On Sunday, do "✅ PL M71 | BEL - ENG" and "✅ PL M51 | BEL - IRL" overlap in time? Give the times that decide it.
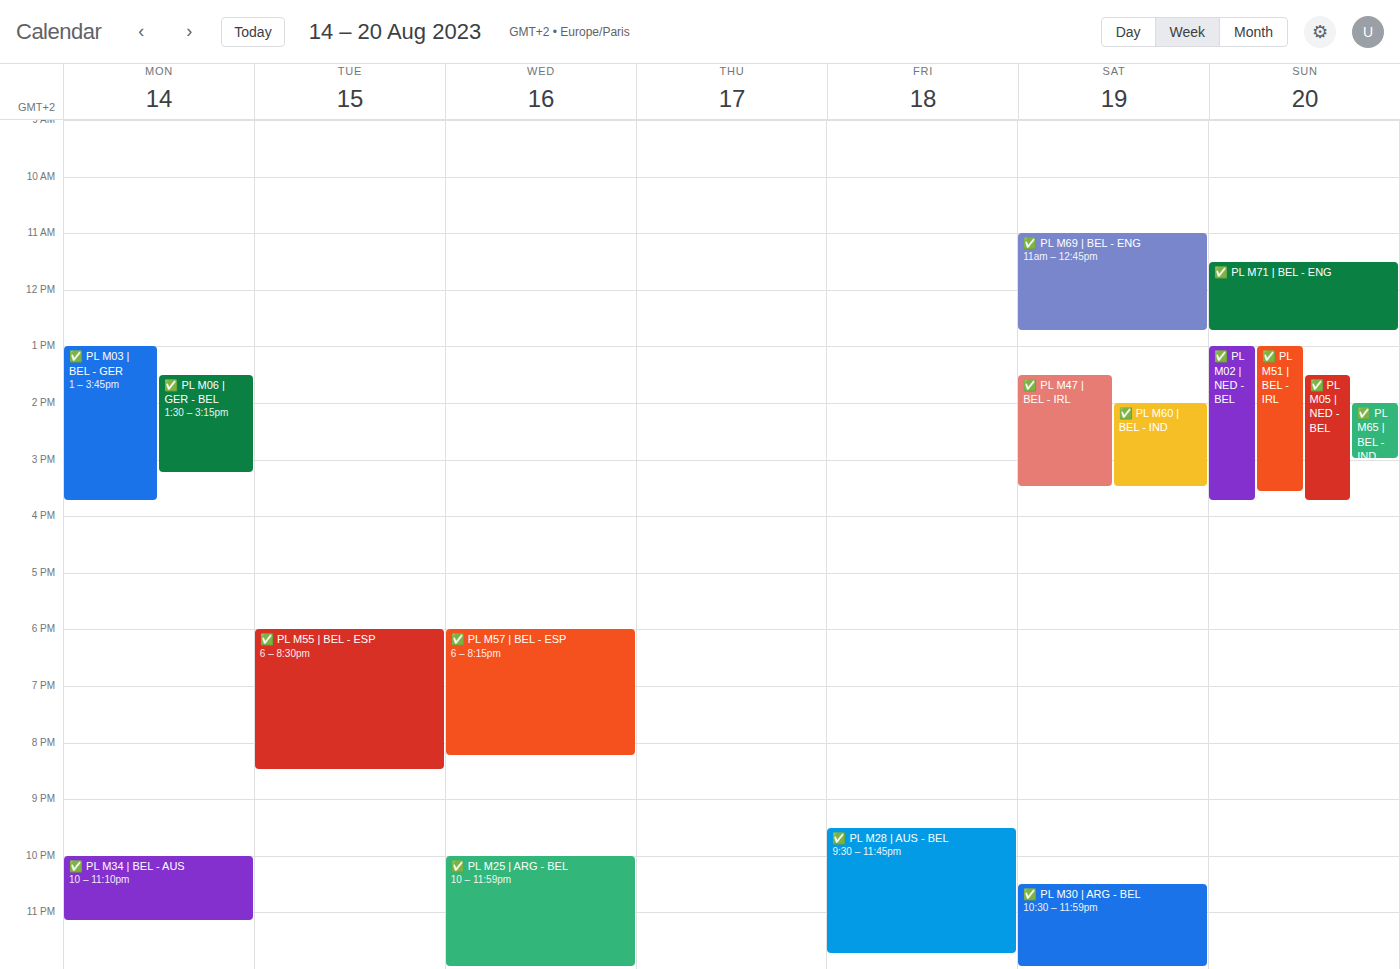
"✅ PL M71 | BEL - ENG" ends at 12:45 PM and "✅ PL M51 | BEL - IRL" starts at 1:00 PM -- no overlap.